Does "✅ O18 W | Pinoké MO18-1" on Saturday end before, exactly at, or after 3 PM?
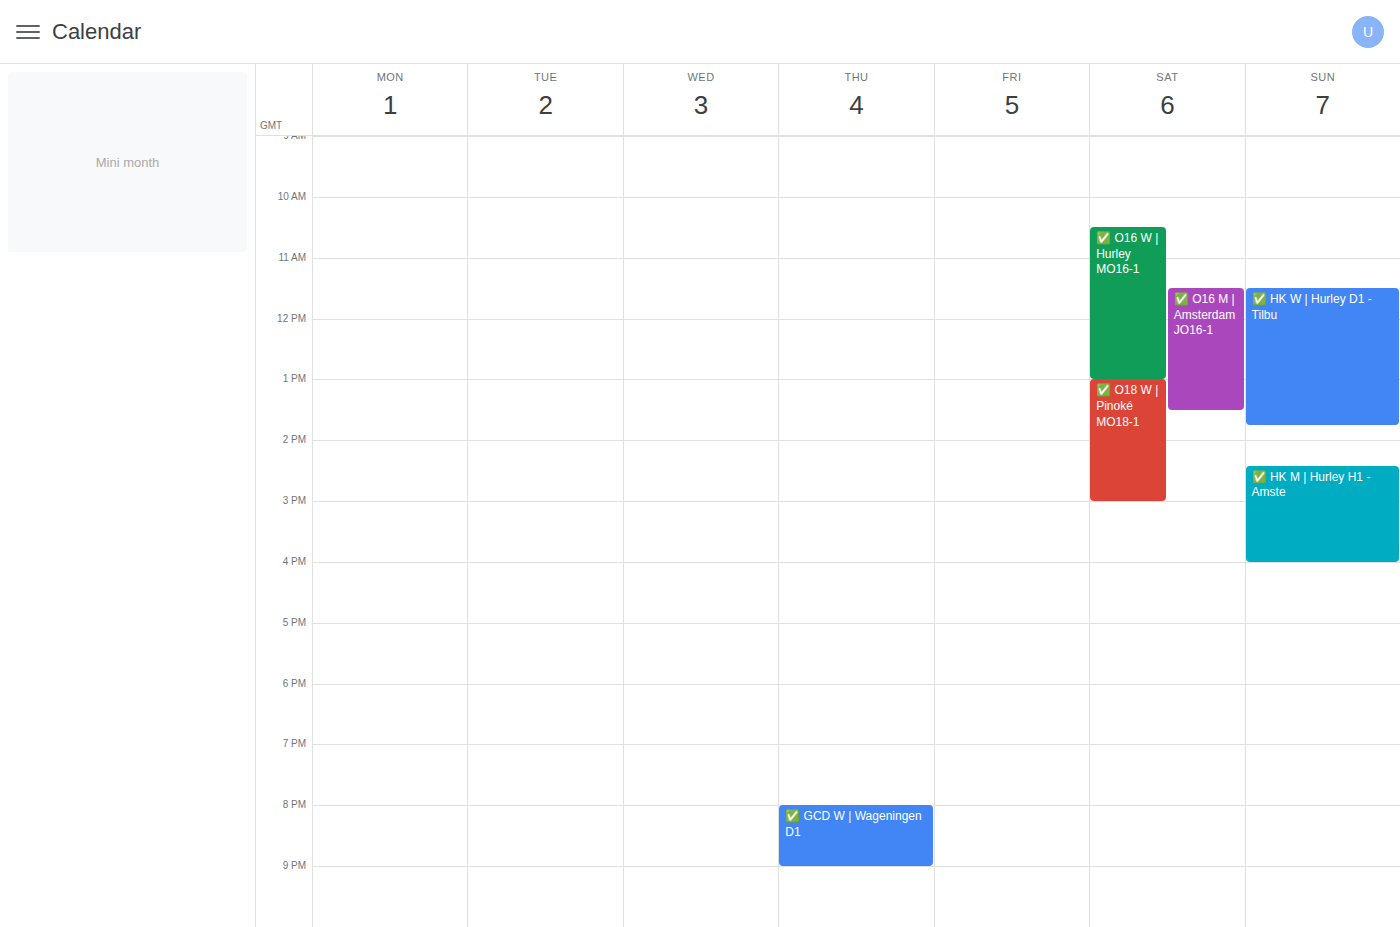
3:00 PM -- exactly at 3 PM, on the 3 PM line.